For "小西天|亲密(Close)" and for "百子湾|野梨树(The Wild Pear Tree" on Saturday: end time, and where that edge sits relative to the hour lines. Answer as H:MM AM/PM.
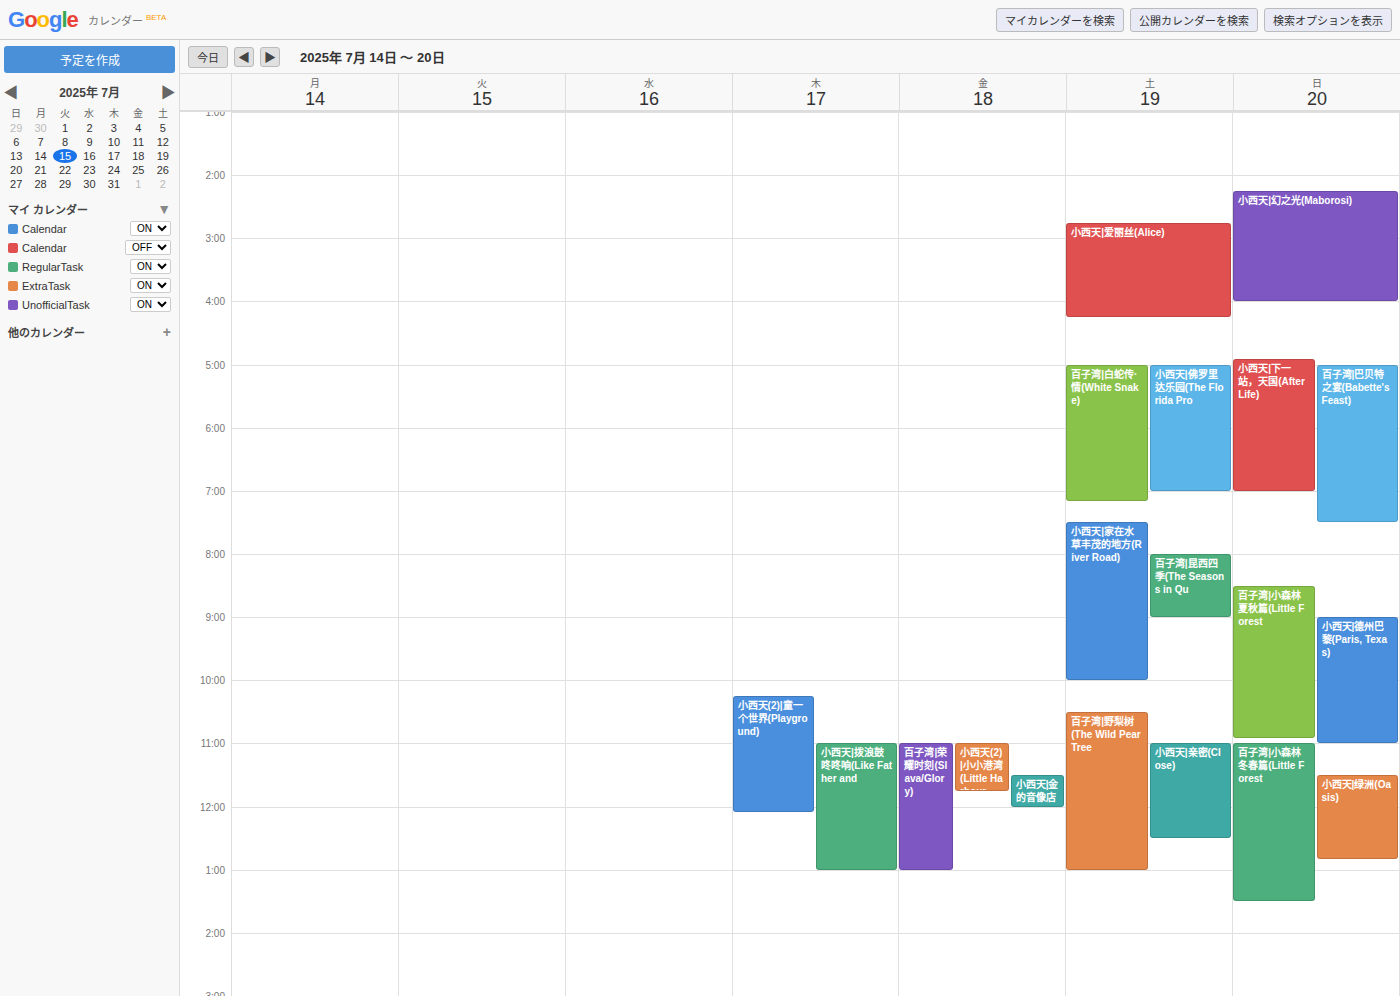
"小西天|亲密(Close)": 12:30 PM, halfway between the 12 PM and 1 PM lines. "百子湾|野梨树(The Wild Pear Tree": 1:00 PM, exactly on the 1 PM line.